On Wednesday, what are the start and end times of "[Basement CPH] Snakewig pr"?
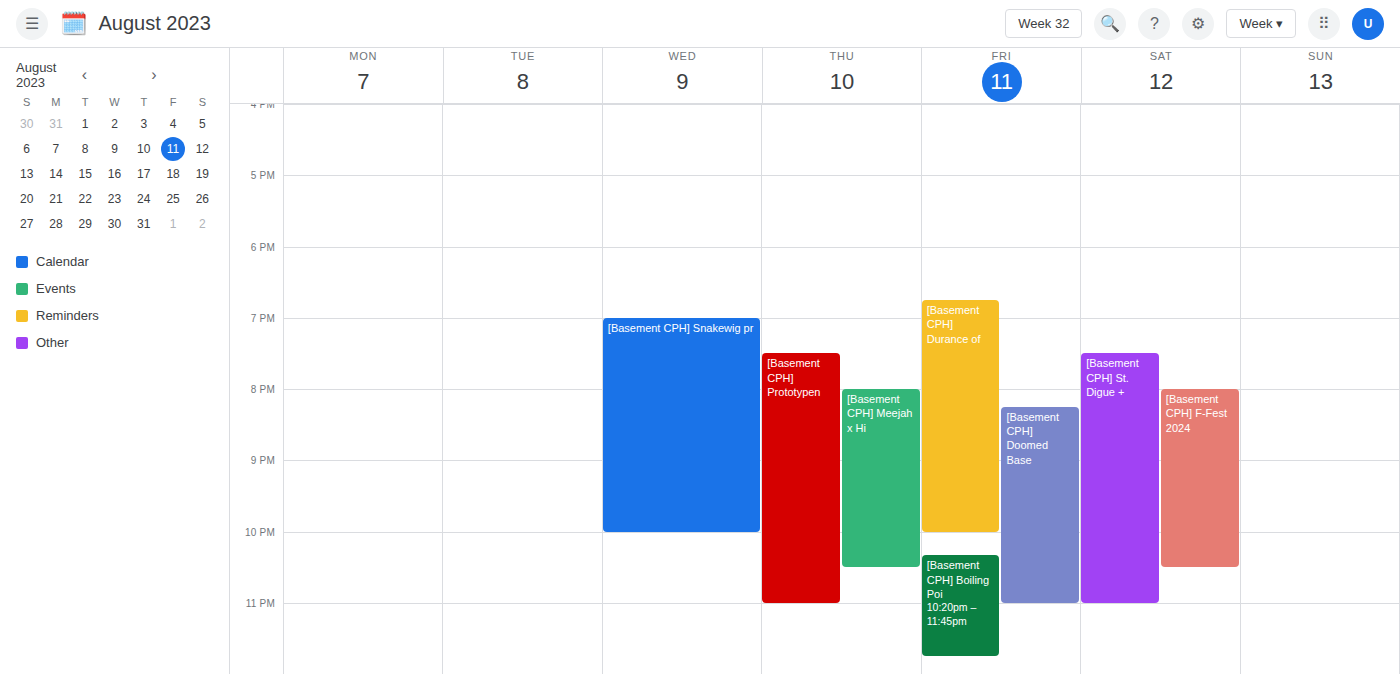
7:00 PM to 10:00 PM